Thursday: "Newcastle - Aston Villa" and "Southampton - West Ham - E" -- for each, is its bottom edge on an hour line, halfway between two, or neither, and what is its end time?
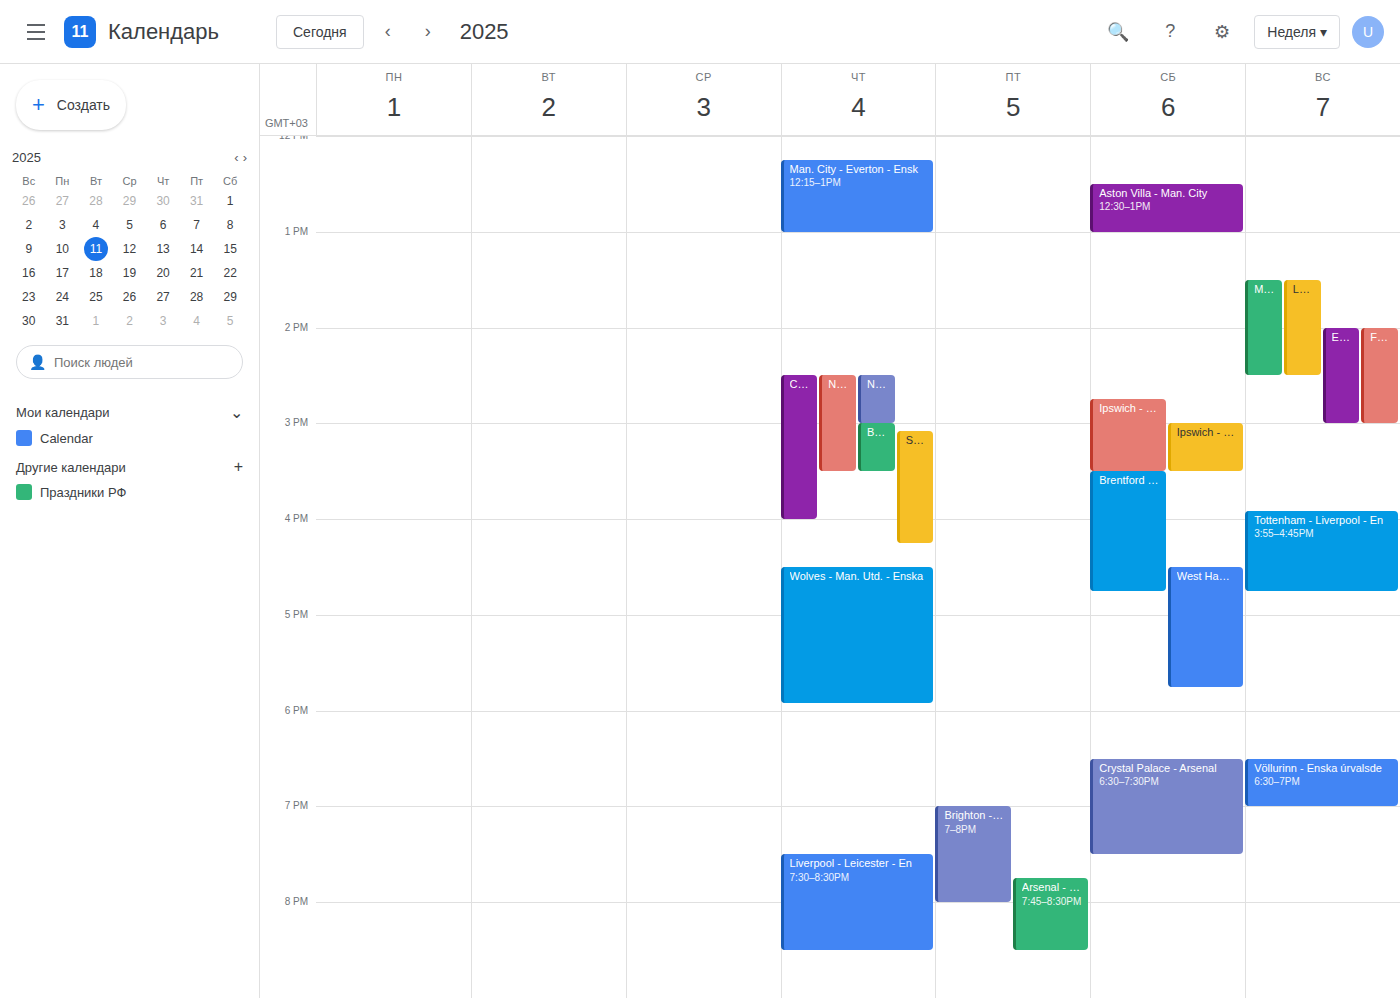
"Newcastle - Aston Villa": 3:30 PM, halfway between the 3 PM and 4 PM lines. "Southampton - West Ham - E": 4:15 PM, neither: a quarter of the way from the 4 PM line to the 5 PM line.